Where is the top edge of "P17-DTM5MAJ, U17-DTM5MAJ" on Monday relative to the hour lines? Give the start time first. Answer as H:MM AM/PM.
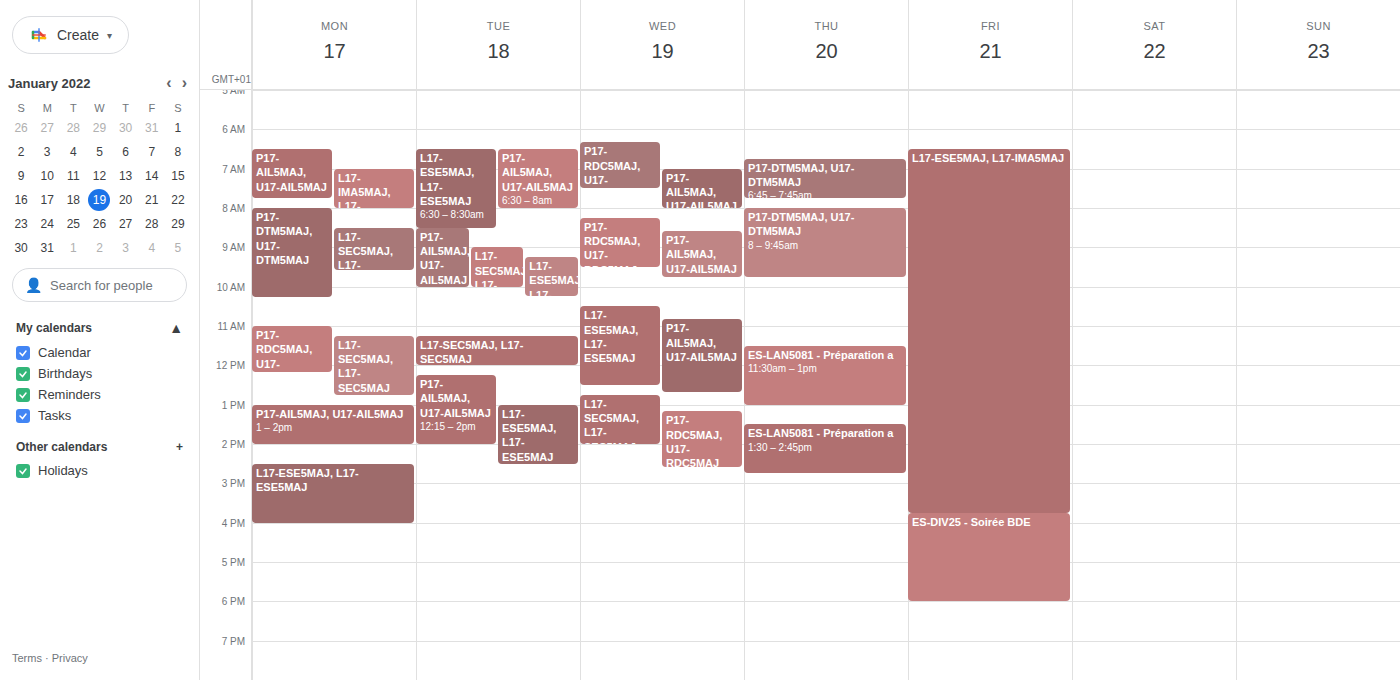
8:00 AM -- exactly on the 8 AM line.